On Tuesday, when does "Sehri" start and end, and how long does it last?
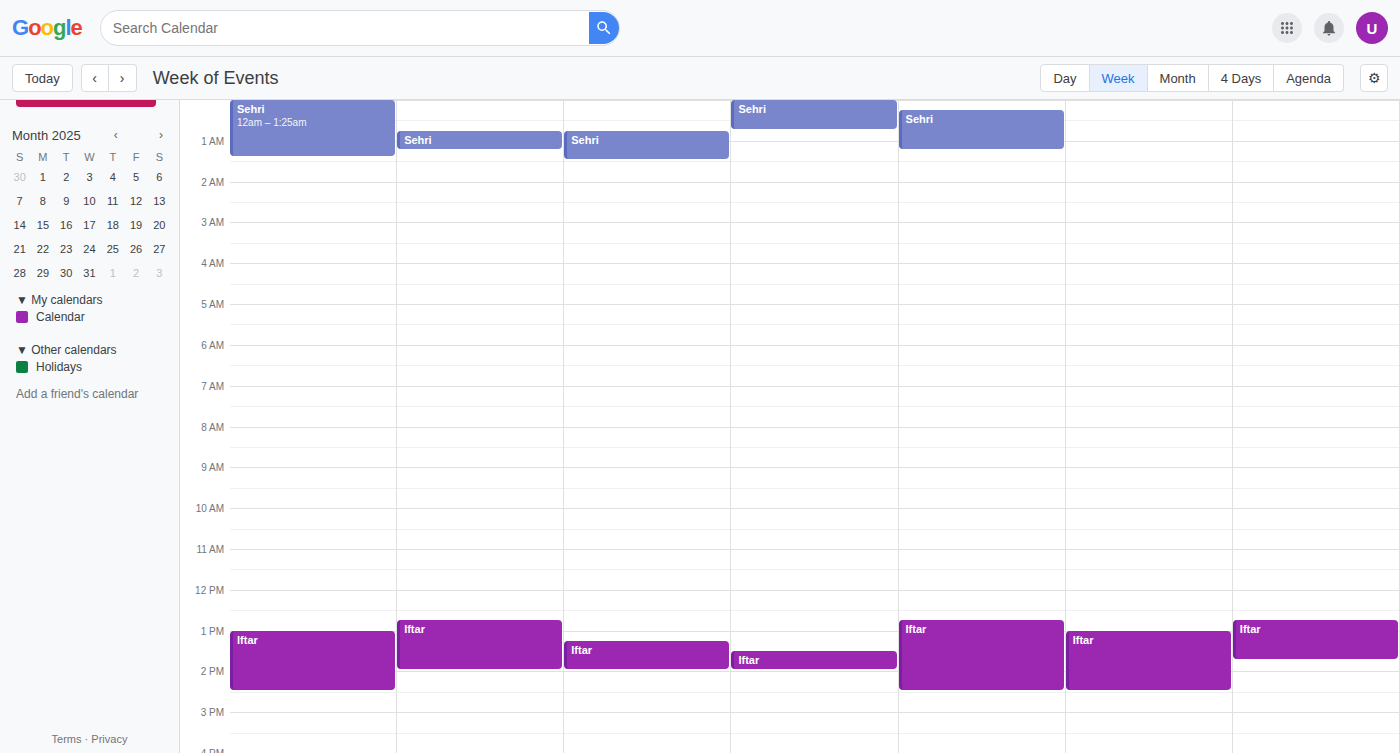
12:45 AM to 1:15 AM, 30 minutes